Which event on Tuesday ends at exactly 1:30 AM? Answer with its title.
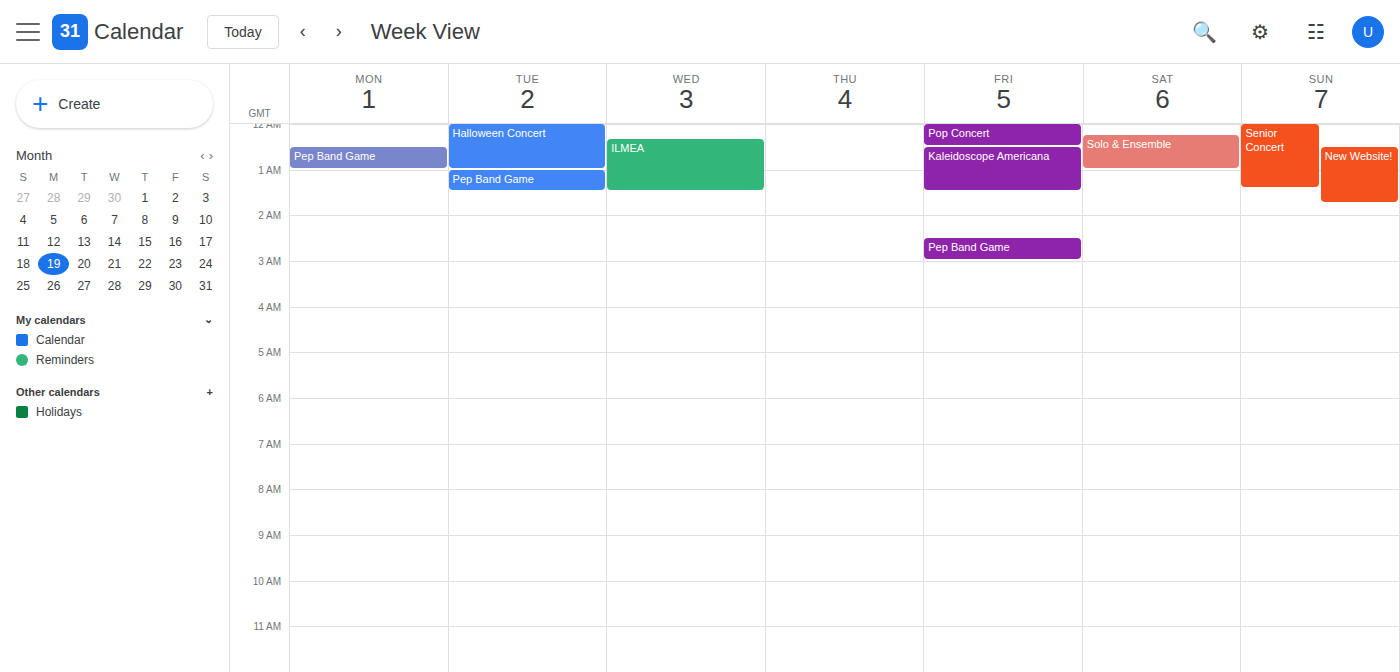
"Pep Band Game"